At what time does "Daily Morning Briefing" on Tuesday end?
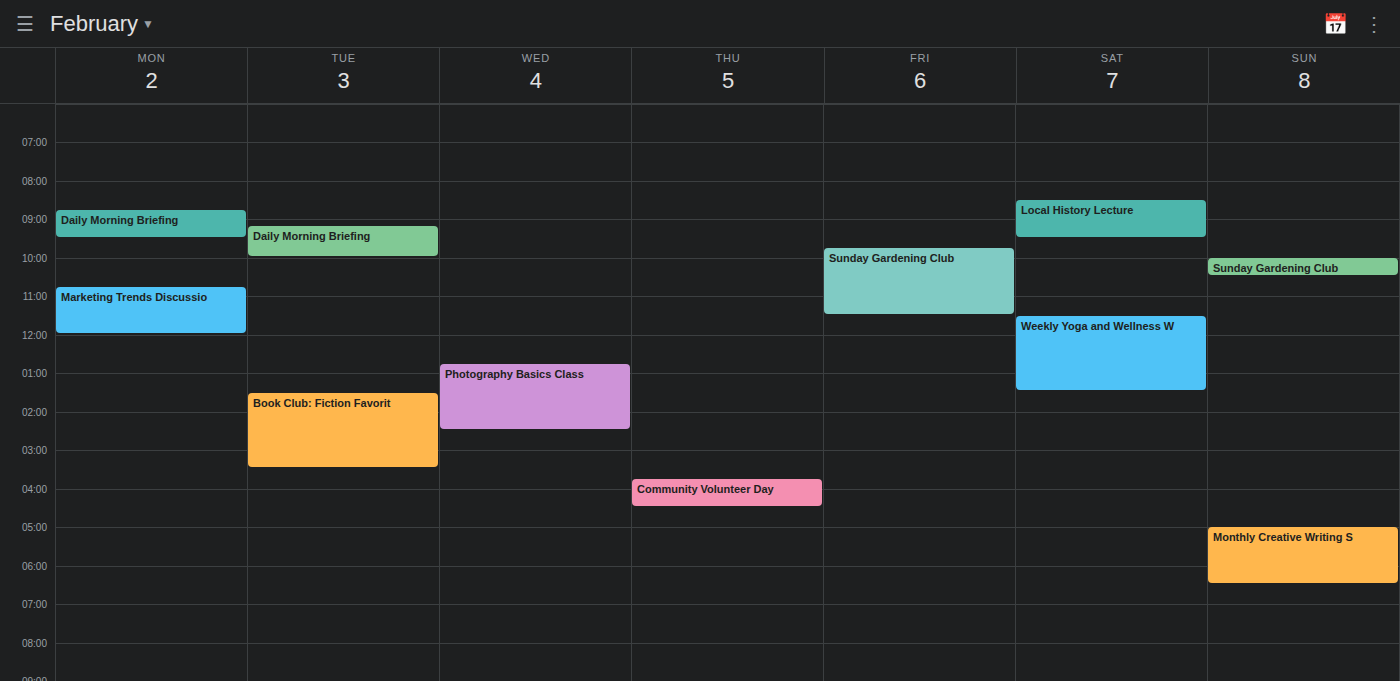
10:00 AM